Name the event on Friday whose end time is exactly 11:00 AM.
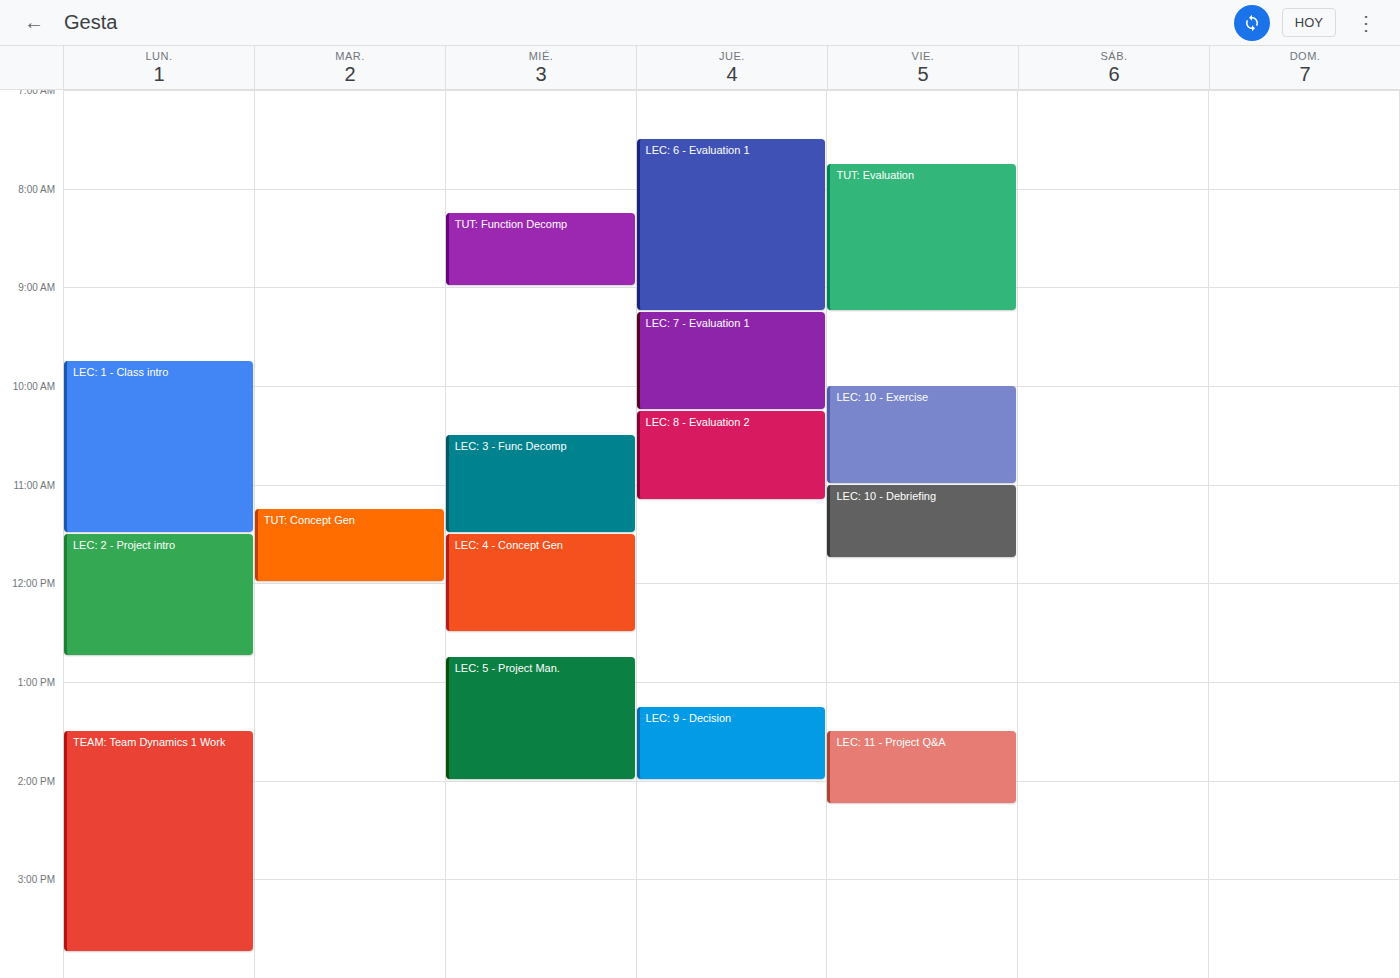
"LEC: 10 - Exercise"